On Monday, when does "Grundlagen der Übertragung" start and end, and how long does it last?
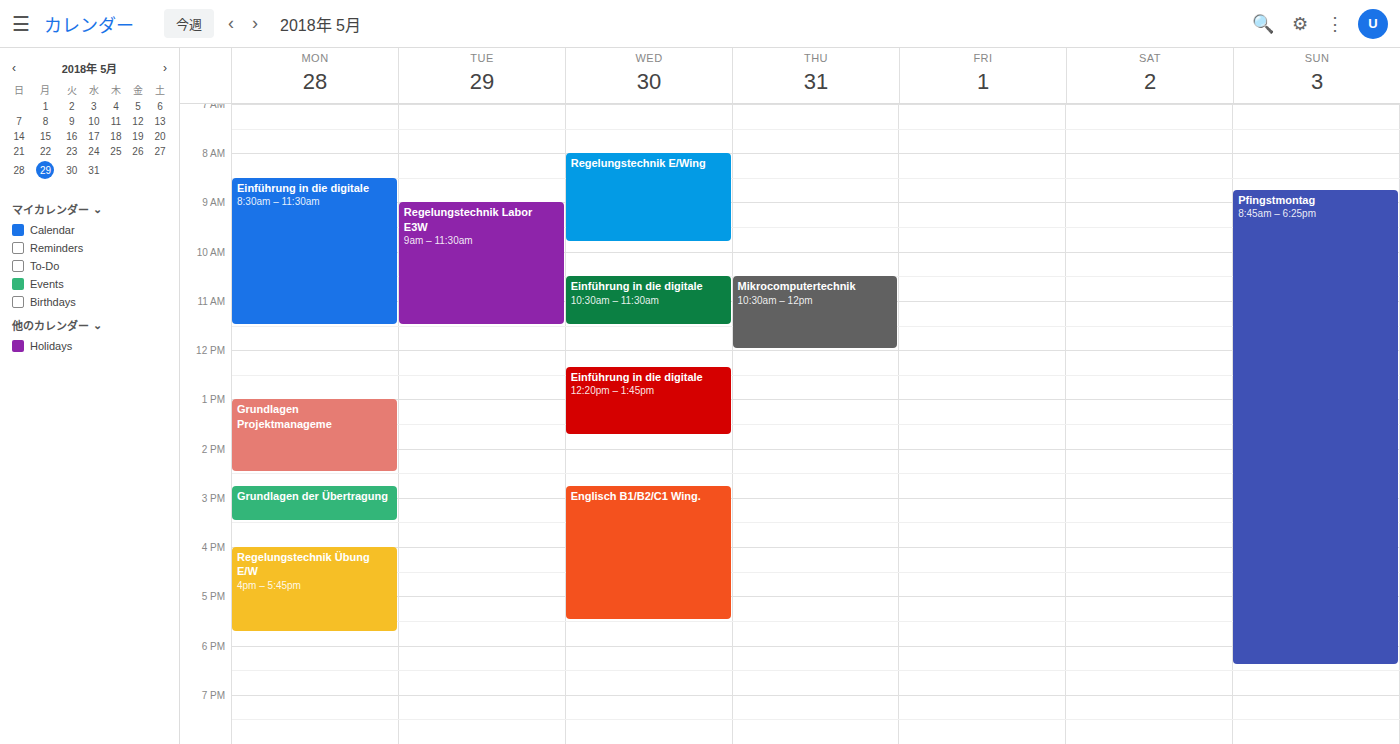
14:45 to 15:30, 45 minutes